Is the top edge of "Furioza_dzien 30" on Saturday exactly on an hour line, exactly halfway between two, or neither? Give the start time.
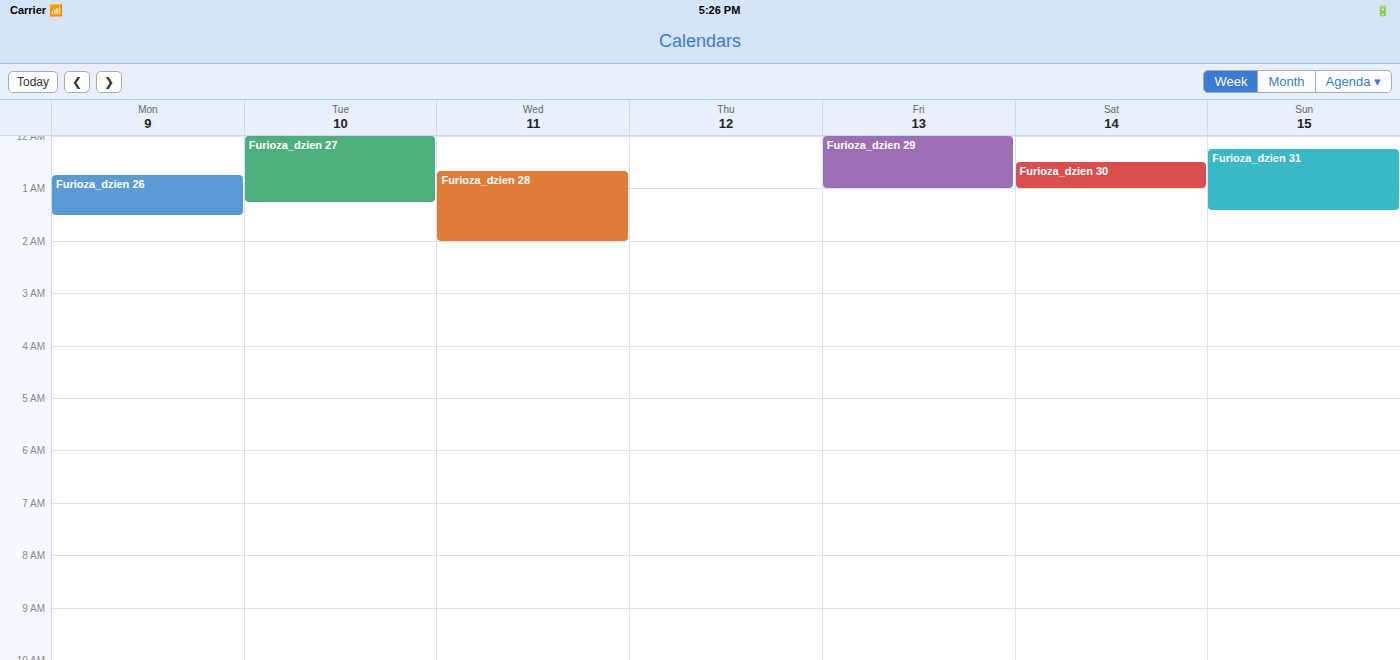
00:30 -- halfway between the 00:00 and 01:00 lines.